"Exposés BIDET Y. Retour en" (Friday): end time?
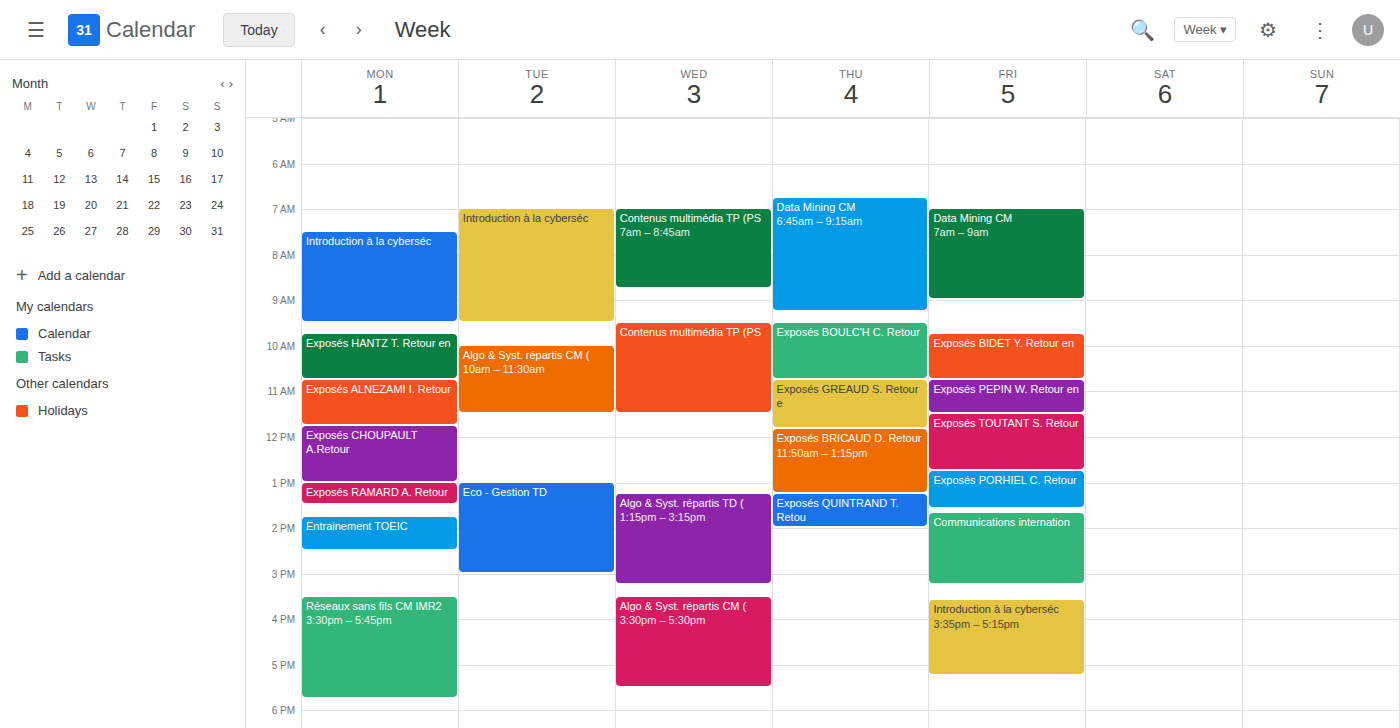
10:45 AM